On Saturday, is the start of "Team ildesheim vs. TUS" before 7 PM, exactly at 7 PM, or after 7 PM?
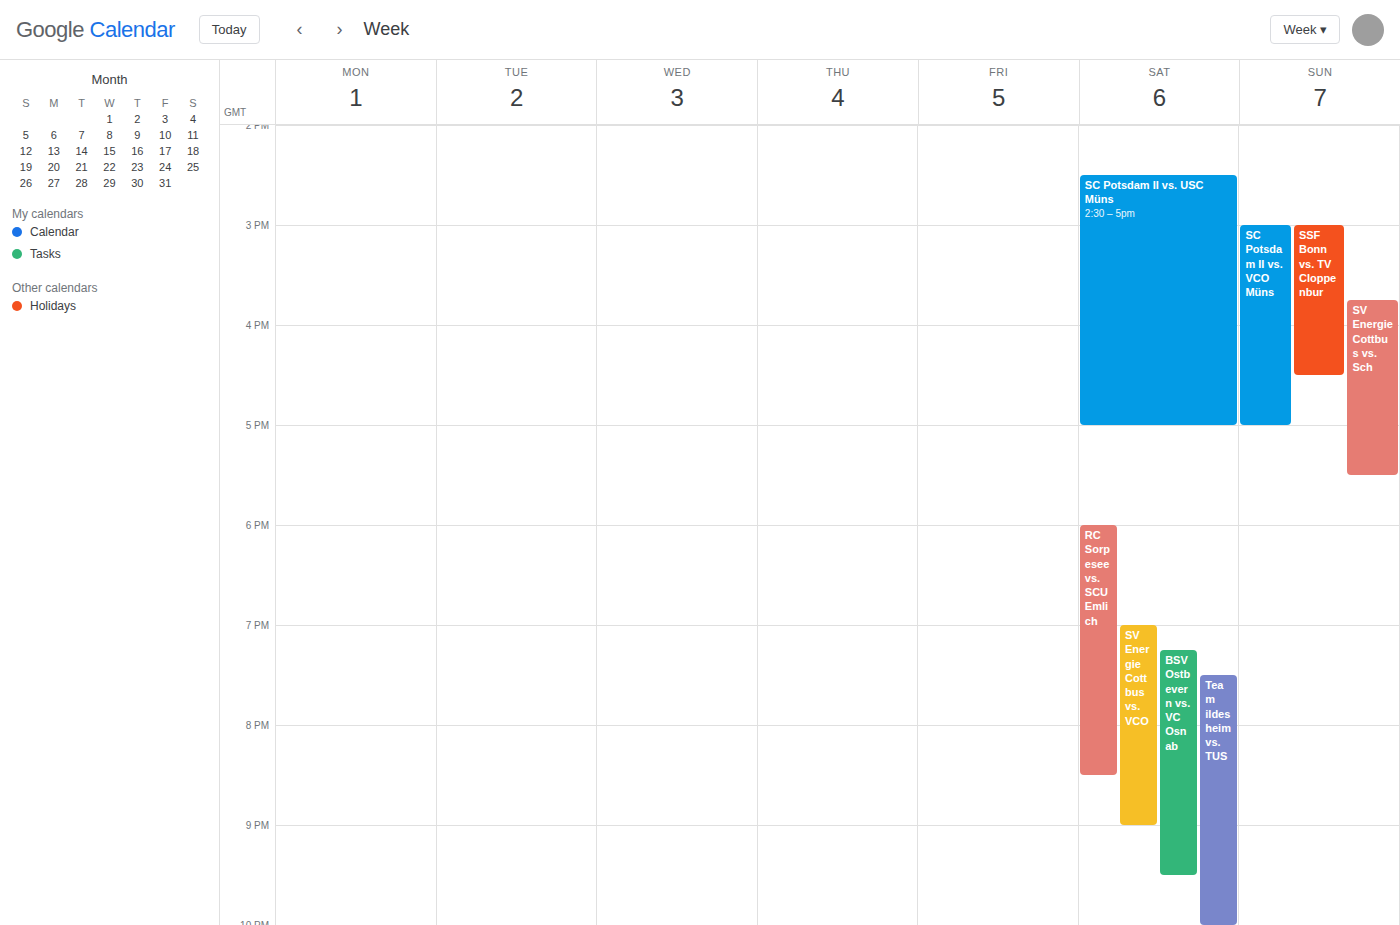
7:30 PM -- after 7 PM, 30 minutes below the 7 PM line.